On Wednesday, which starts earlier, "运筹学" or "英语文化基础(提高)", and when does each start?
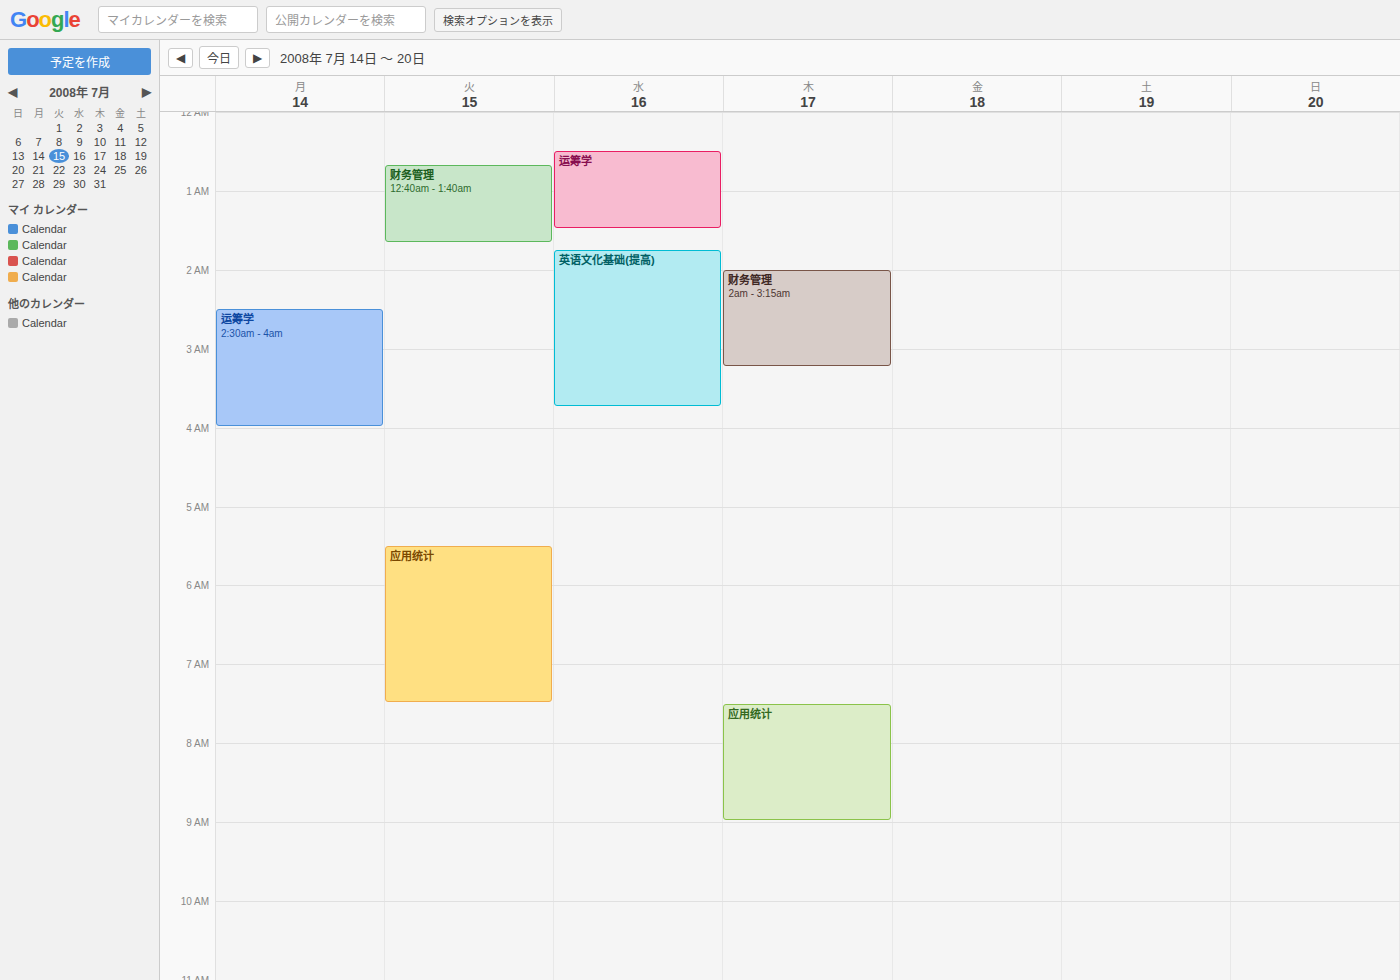
"运筹学" 12:30 AM; "英语文化基础(提高)" 1:45 AM.